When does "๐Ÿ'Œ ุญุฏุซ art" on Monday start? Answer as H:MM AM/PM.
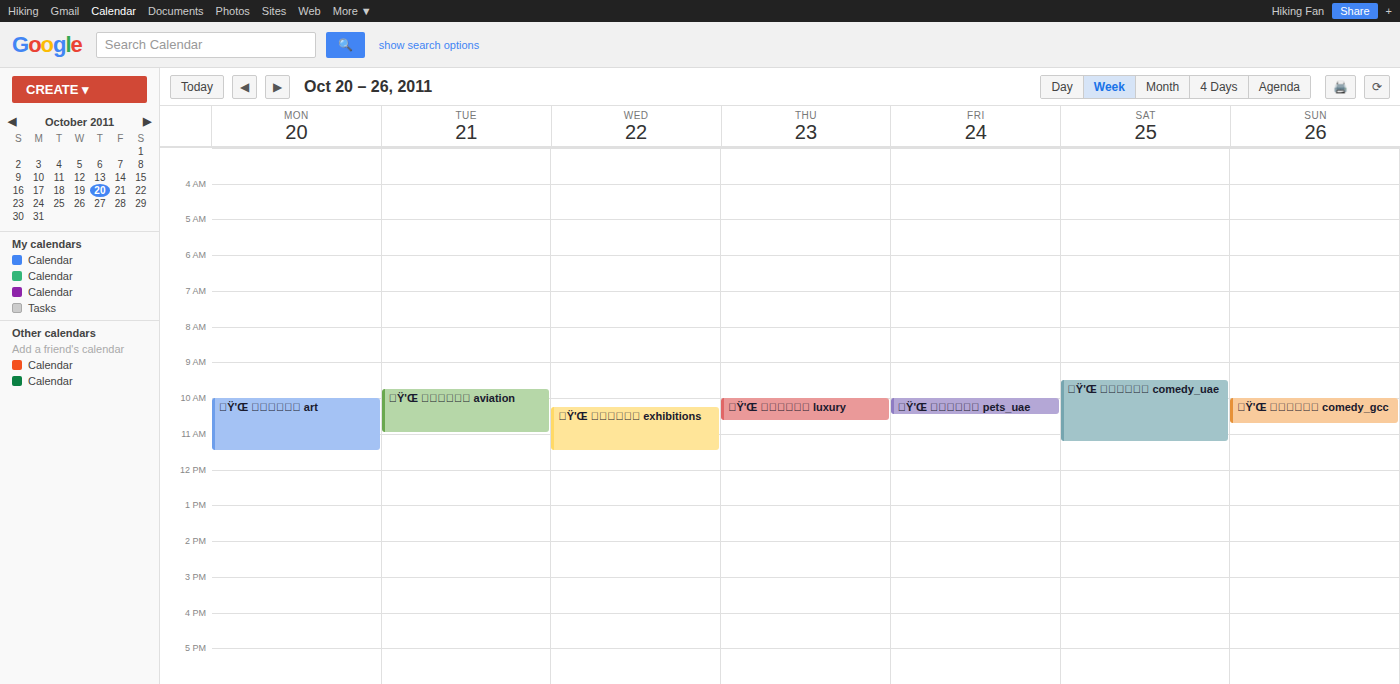
10:00 AM